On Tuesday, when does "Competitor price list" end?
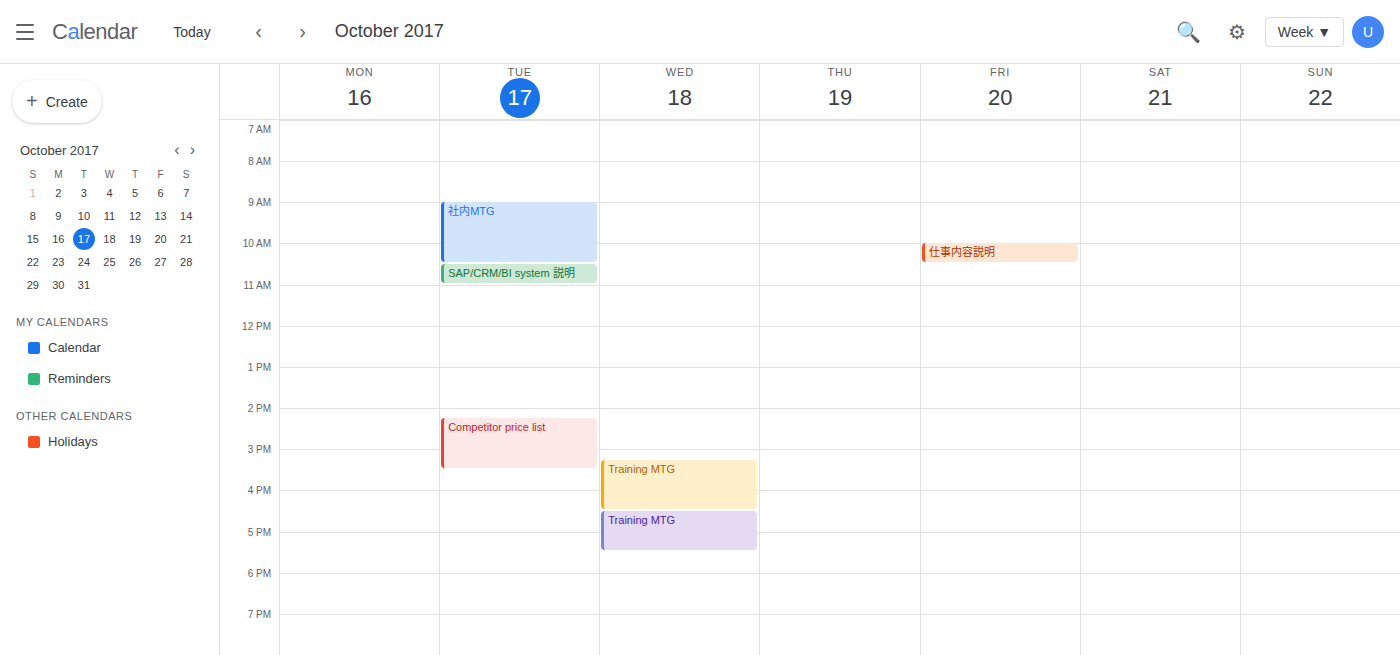
3:30 PM